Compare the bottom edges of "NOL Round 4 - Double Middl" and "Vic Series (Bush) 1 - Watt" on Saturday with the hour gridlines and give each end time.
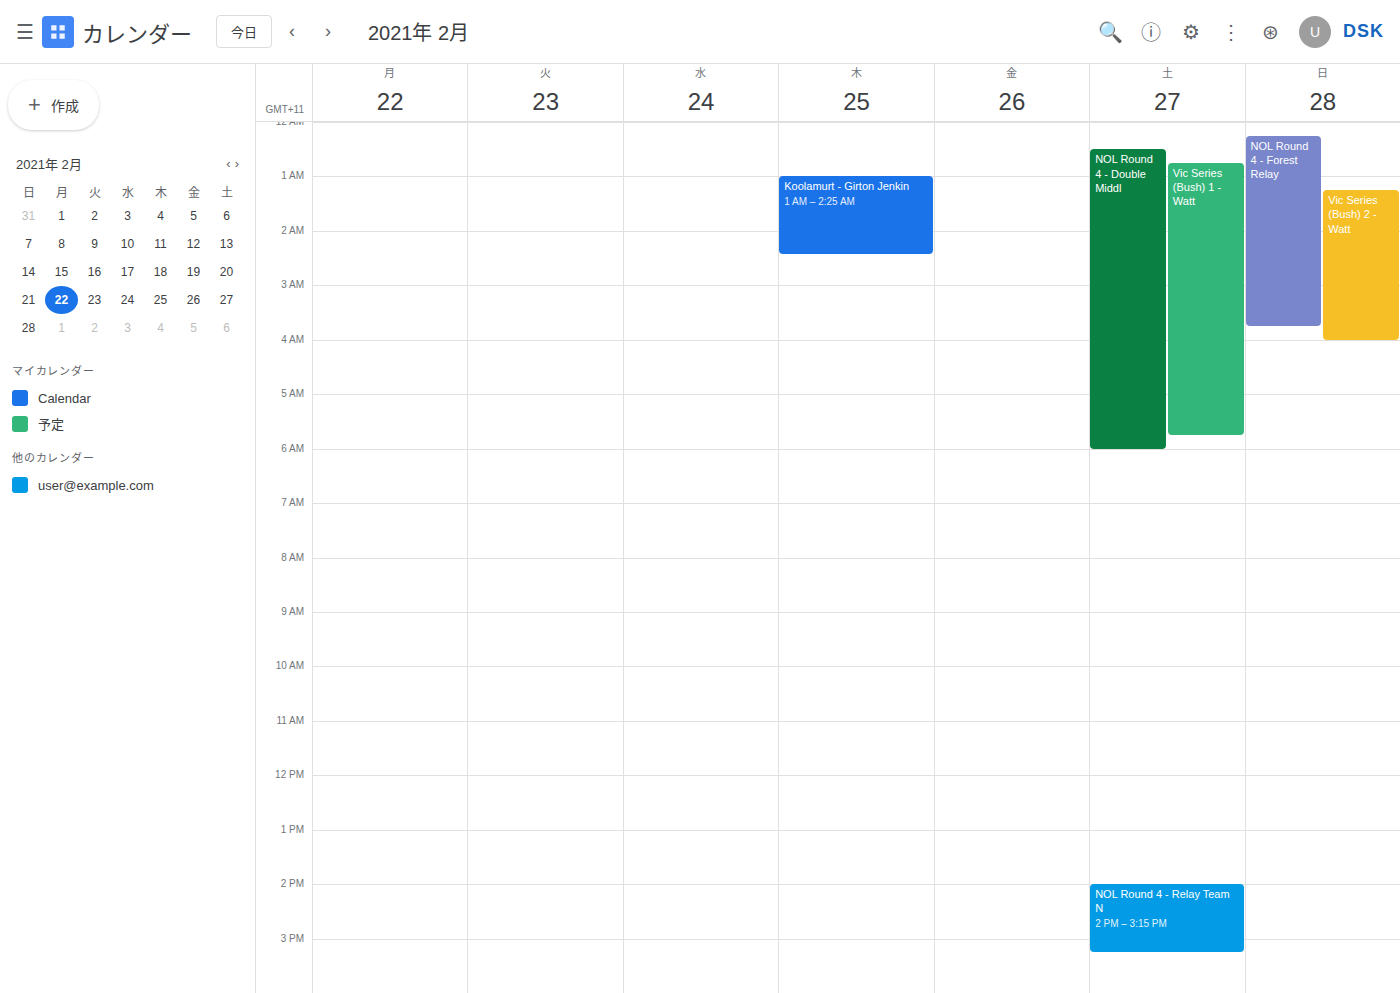
"NOL Round 4 - Double Middl": 6:00 AM, exactly on the 6 AM line. "Vic Series (Bush) 1 - Watt": 5:45 AM, neither: three quarters of the way from the 5 AM line to the 6 AM line.